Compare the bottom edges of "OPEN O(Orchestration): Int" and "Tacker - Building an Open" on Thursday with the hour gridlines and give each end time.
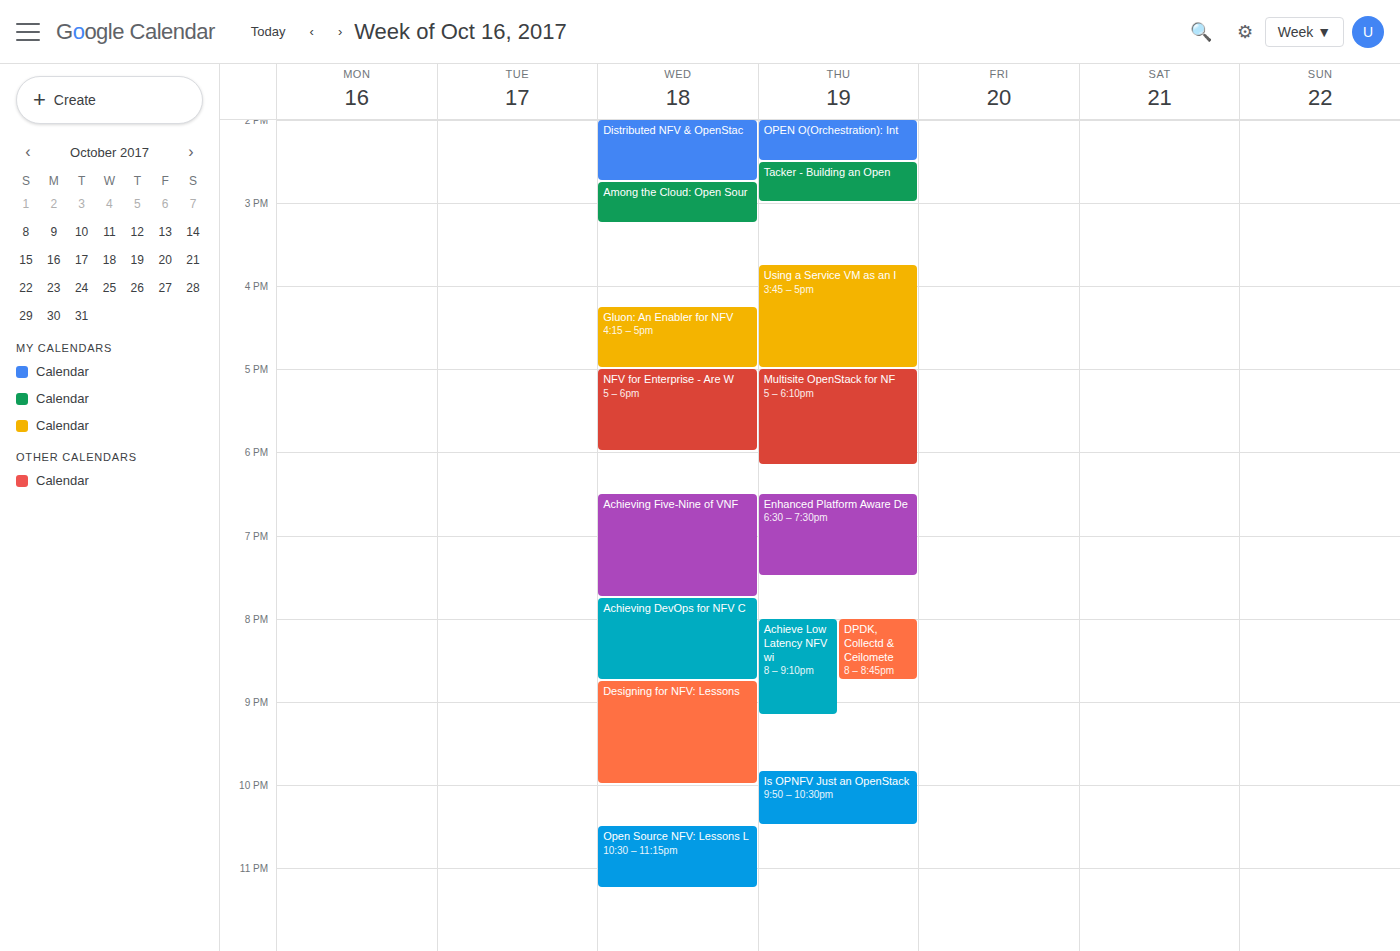
"OPEN O(Orchestration): Int": 2:30 PM, halfway between the 2 PM and 3 PM lines. "Tacker - Building an Open": 3:00 PM, exactly on the 3 PM line.